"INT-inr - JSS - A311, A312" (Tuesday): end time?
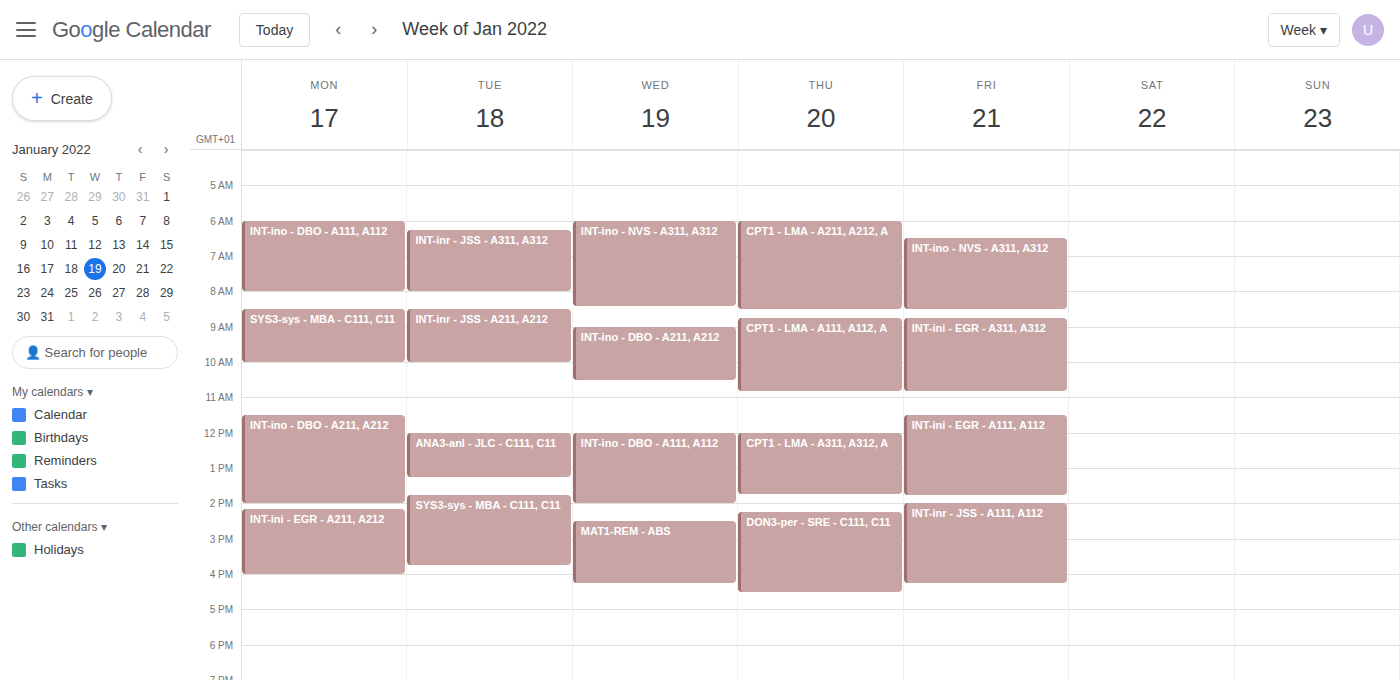
8:00 AM